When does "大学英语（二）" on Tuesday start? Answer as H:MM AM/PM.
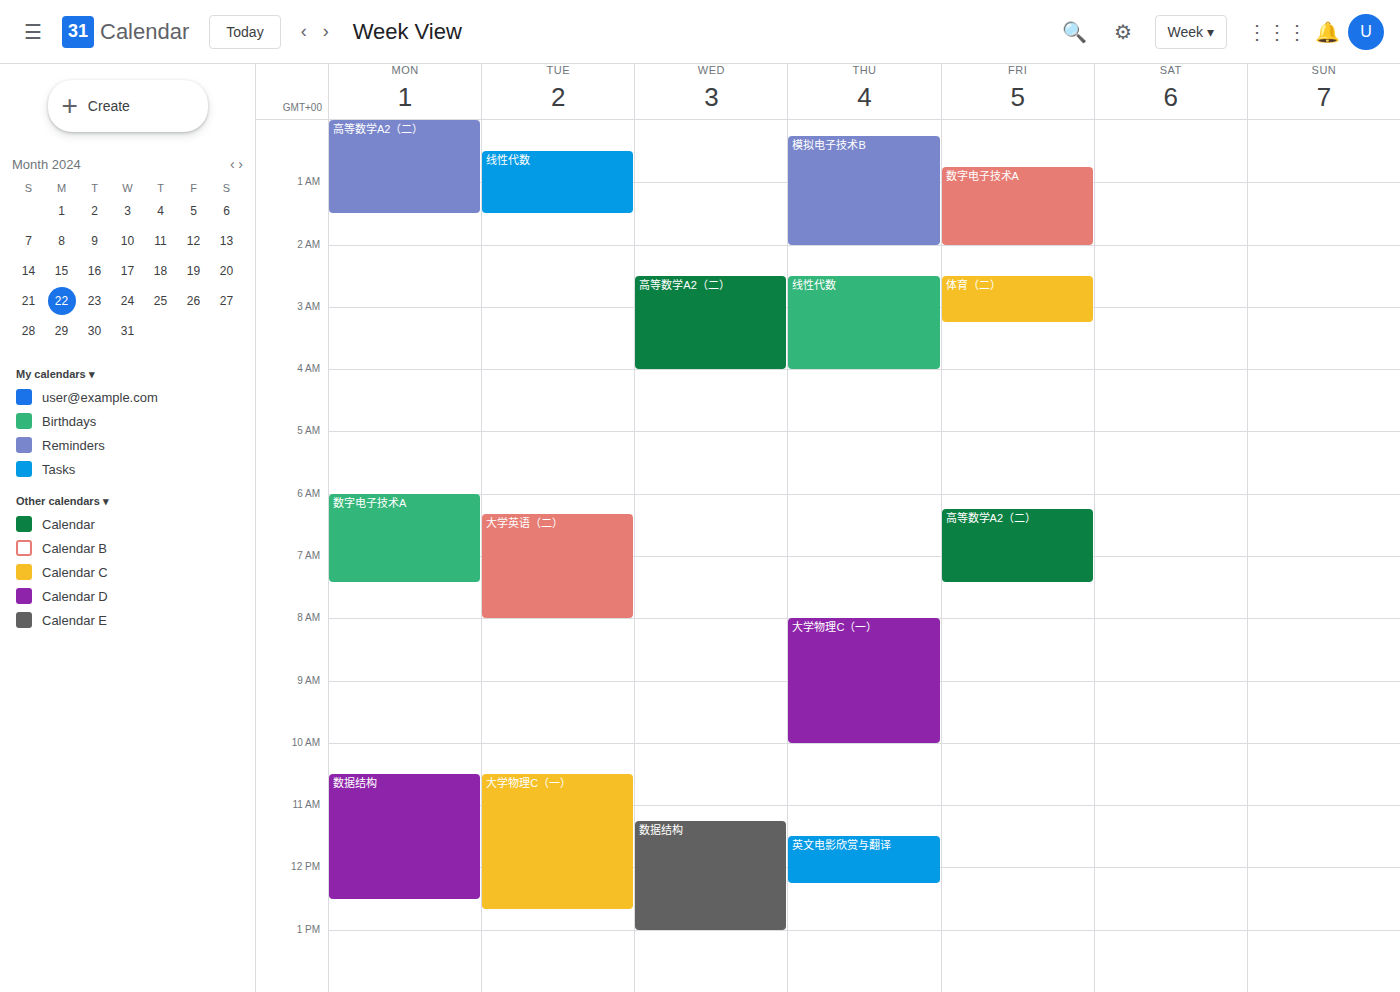
6:20 AM